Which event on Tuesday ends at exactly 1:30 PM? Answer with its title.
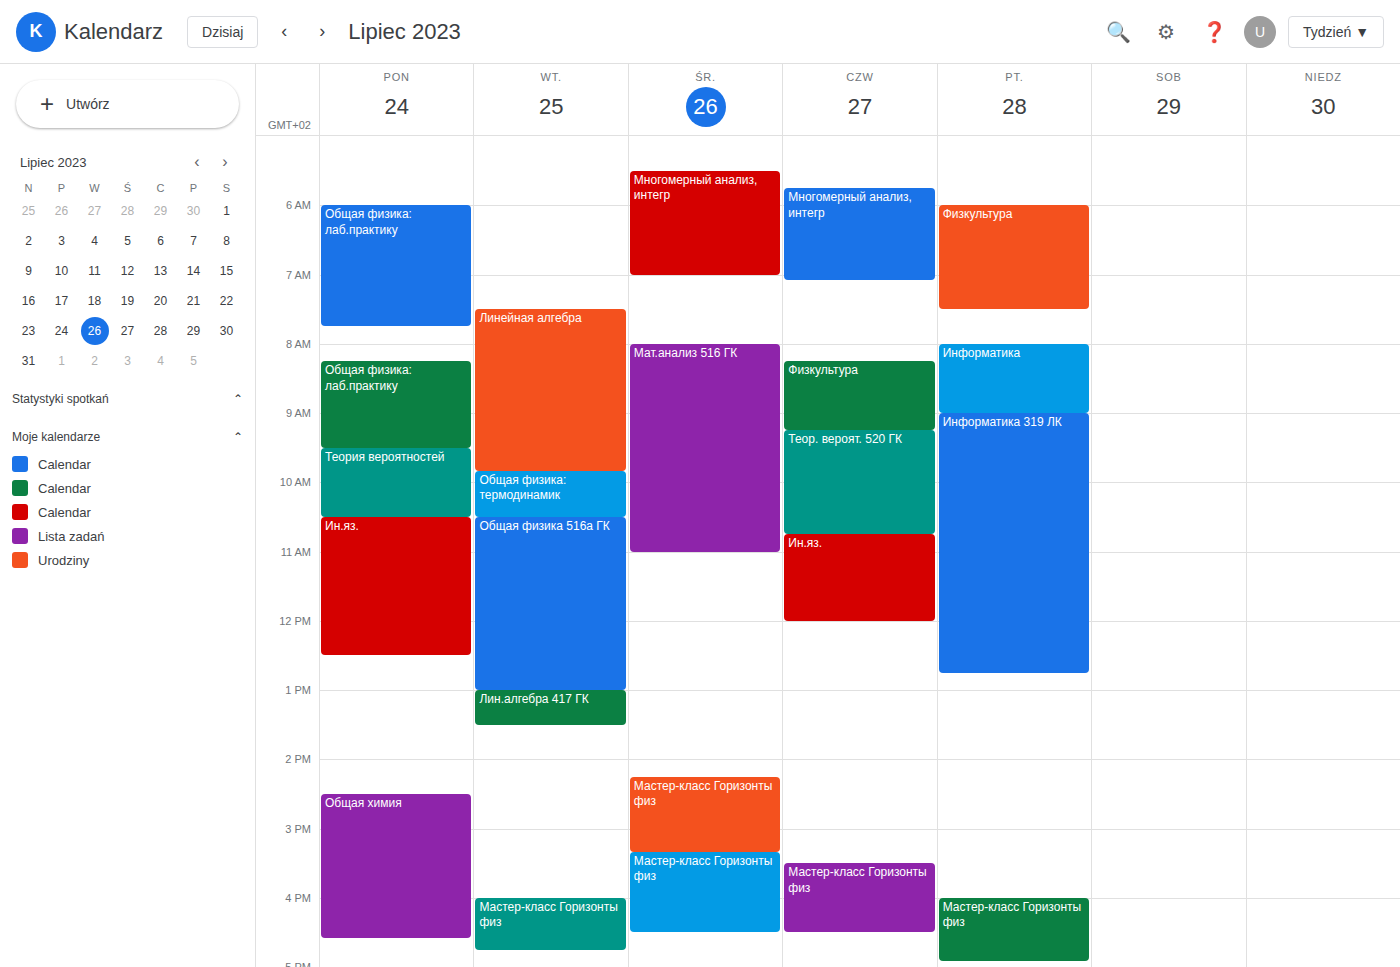
"Лин.алгебра 417 ГК"